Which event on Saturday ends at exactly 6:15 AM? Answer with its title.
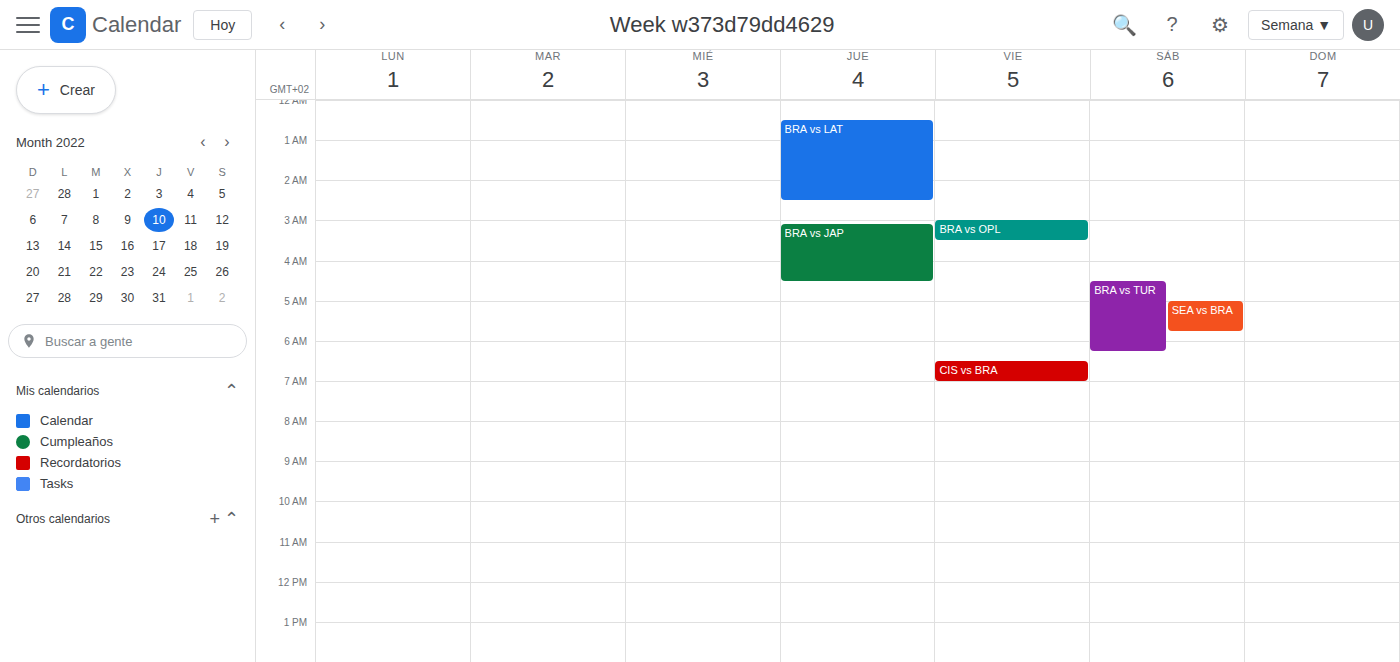
"BRA vs TUR"